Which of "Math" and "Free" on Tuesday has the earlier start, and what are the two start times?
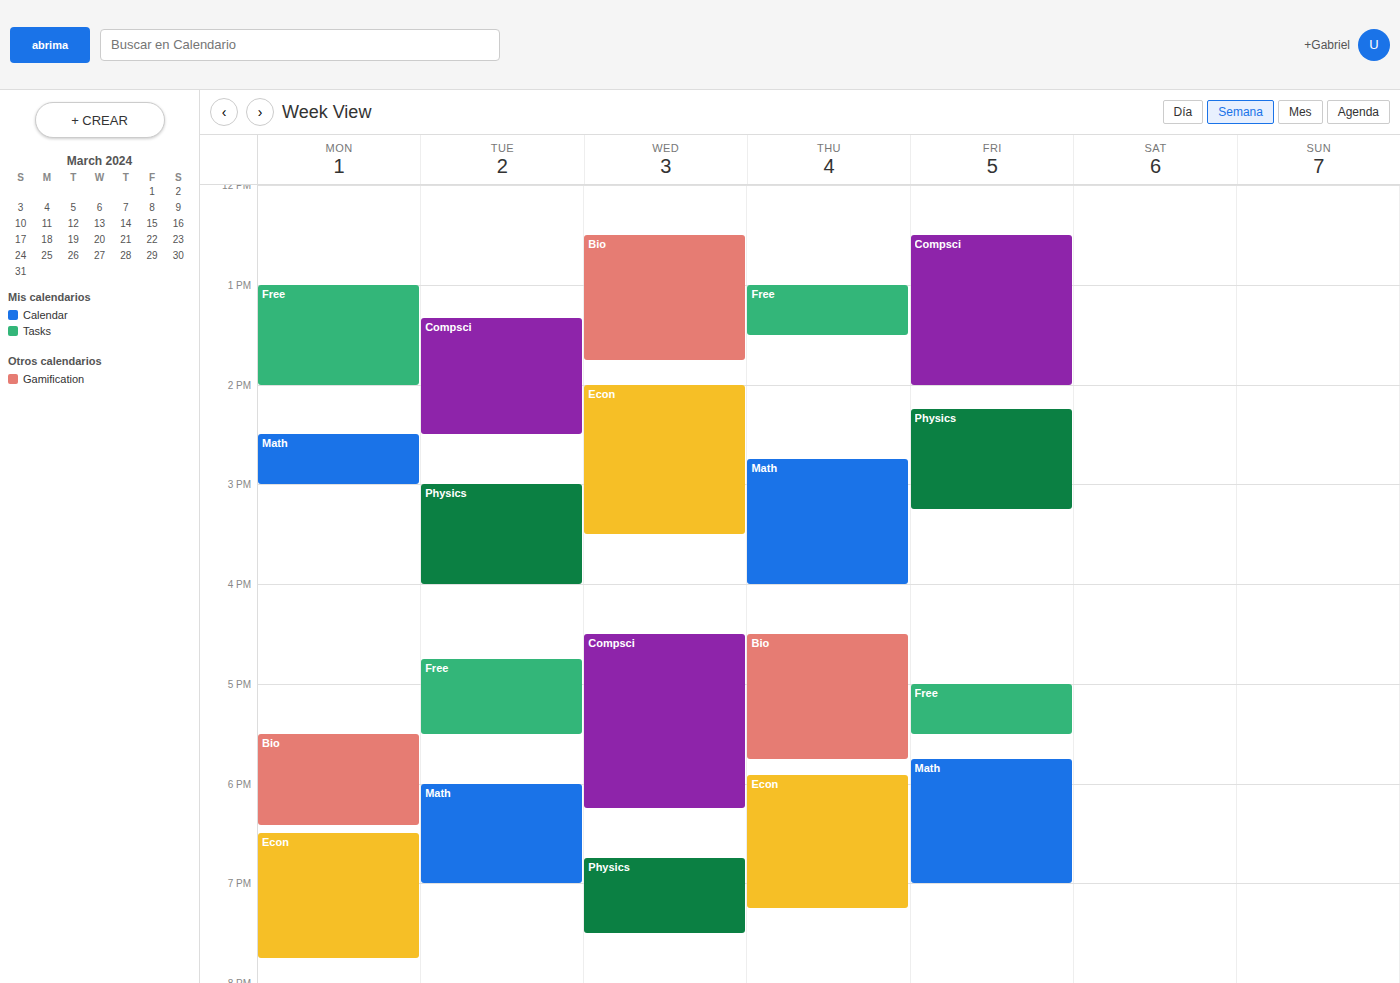
"Free" 16:45; "Math" 18:00.